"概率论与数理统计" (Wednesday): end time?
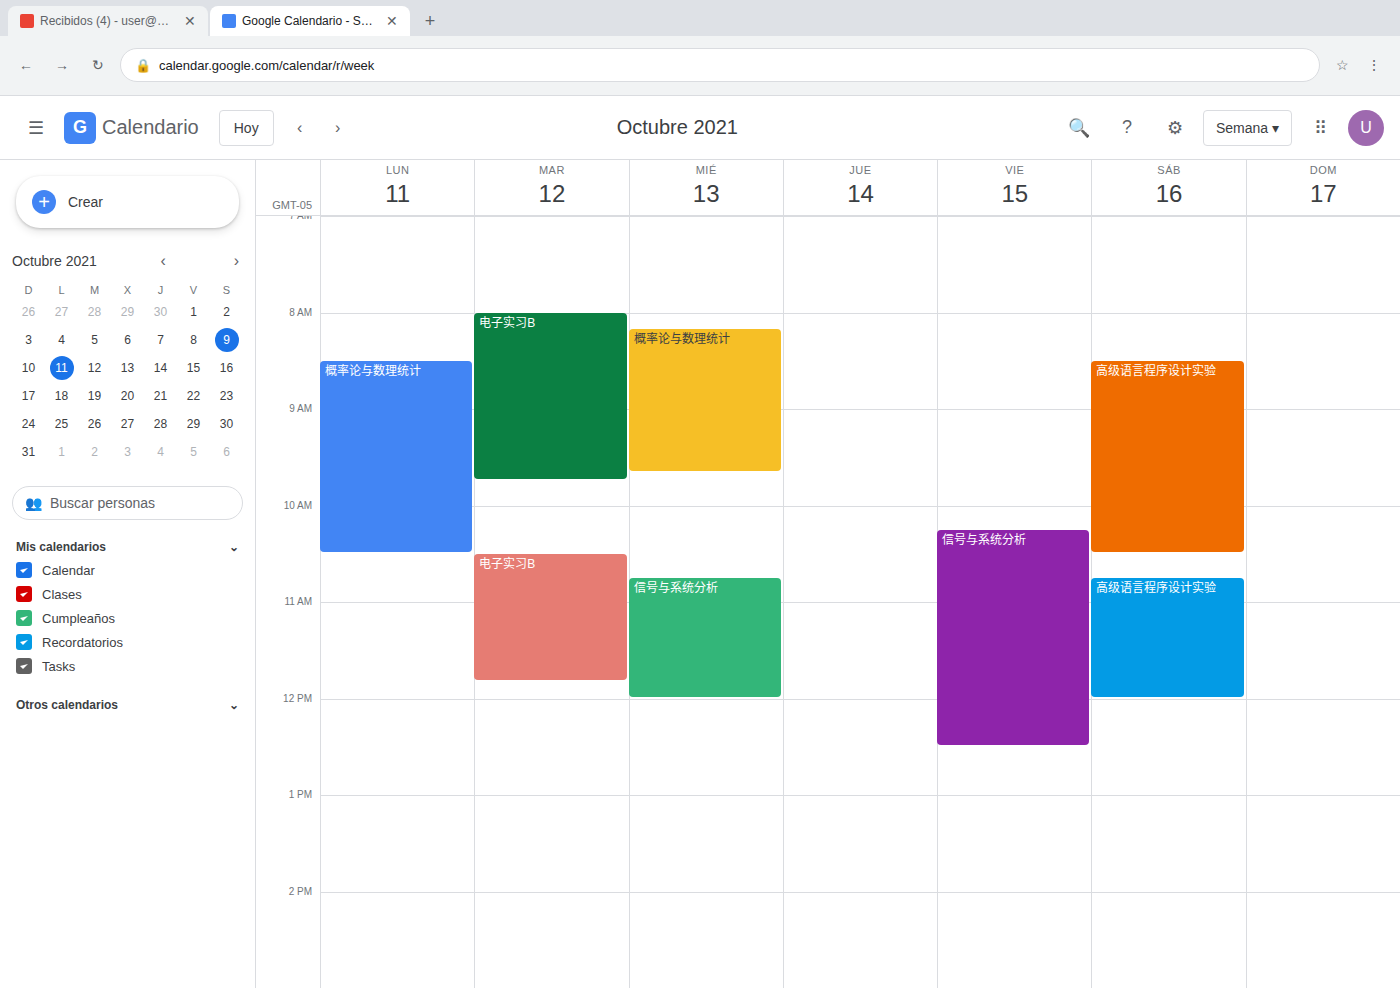
9:40 AM